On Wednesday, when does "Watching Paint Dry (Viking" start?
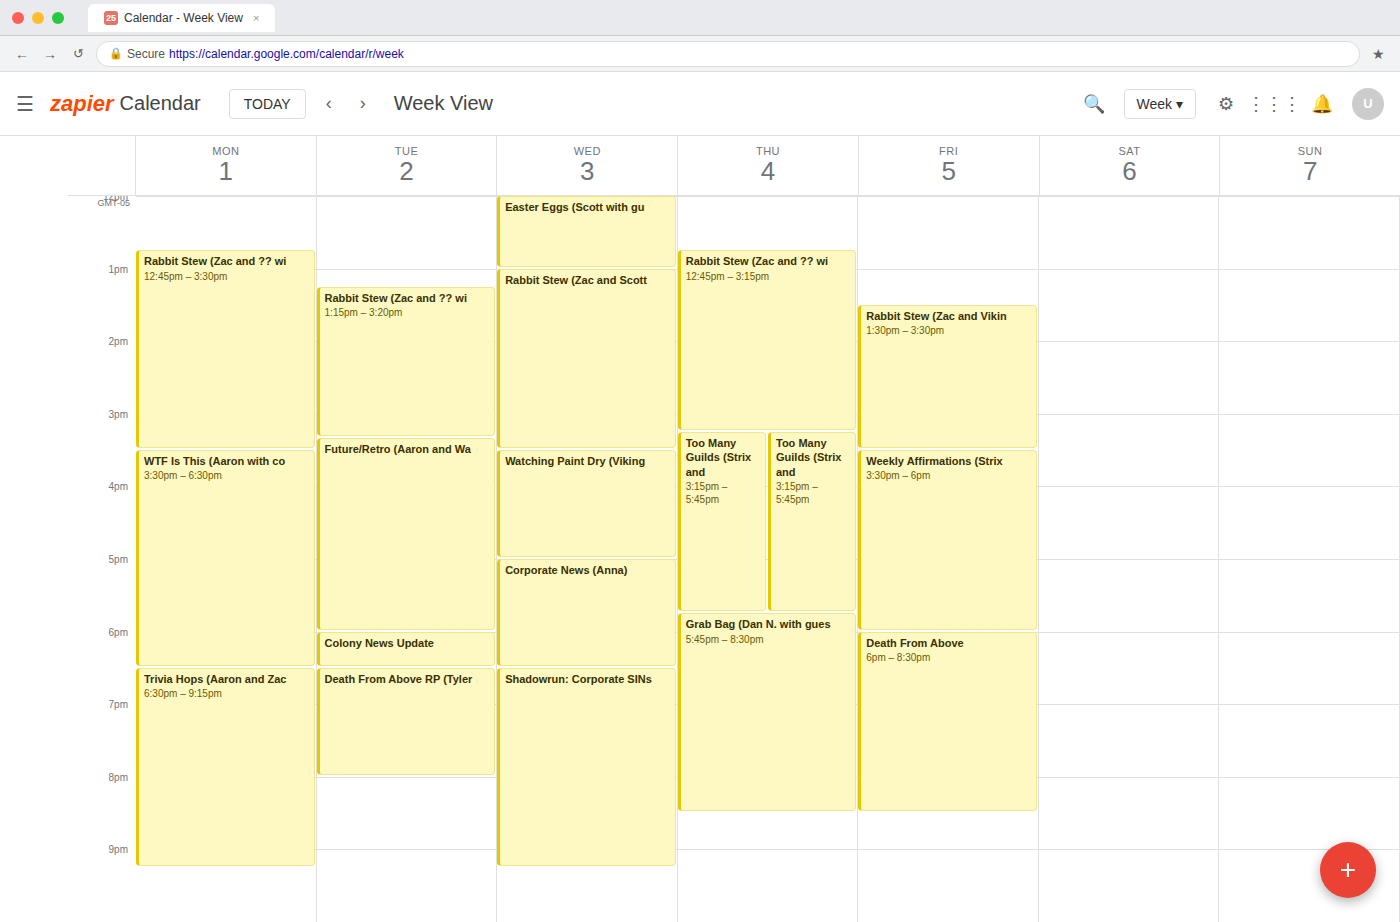
3:30 PM